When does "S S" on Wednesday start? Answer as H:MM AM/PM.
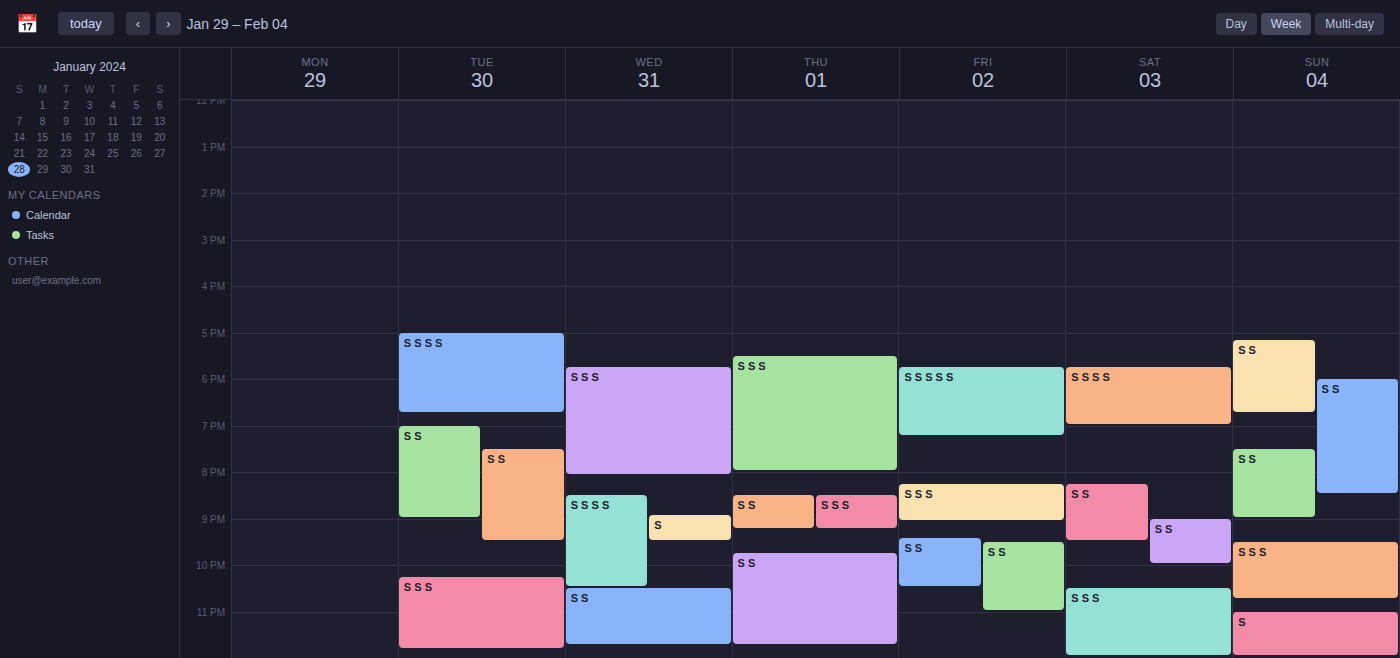
10:30 PM